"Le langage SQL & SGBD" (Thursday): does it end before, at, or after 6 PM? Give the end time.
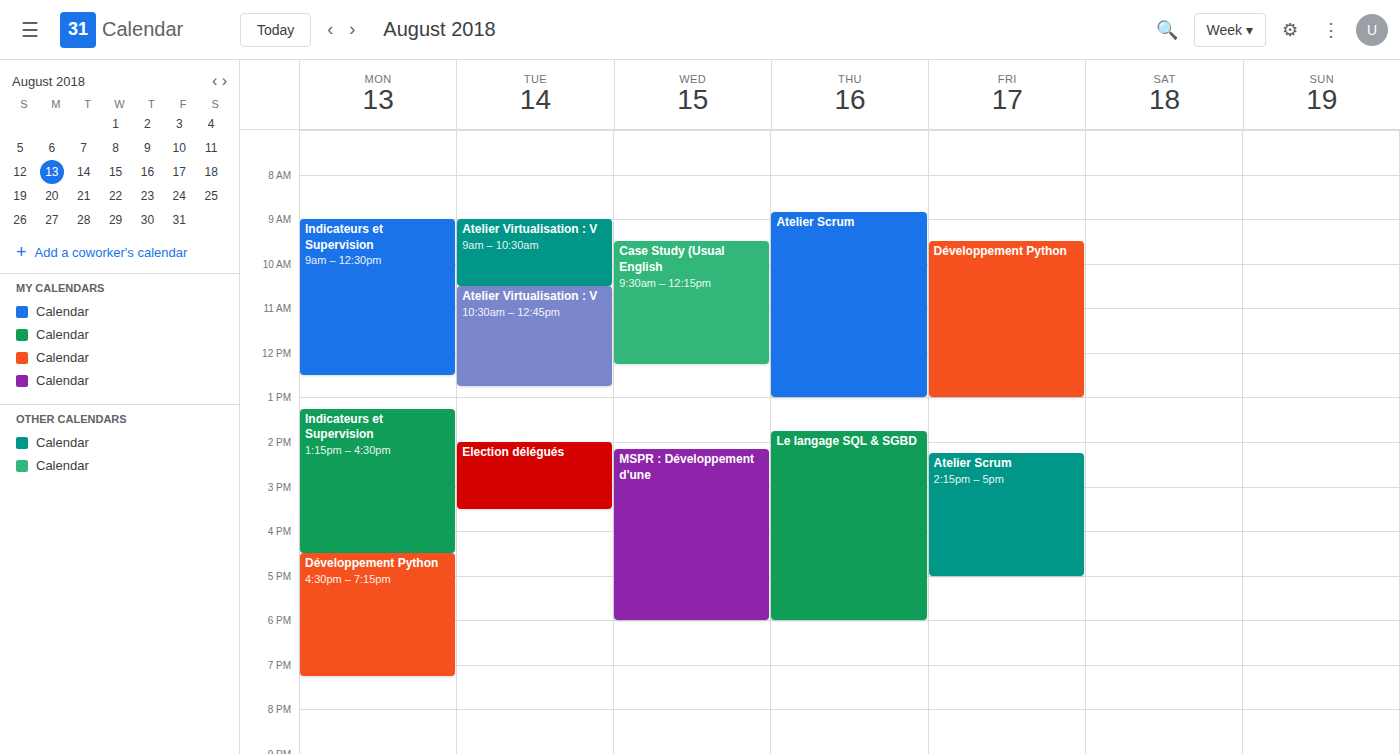
6:00 PM -- exactly at 6 PM, on the 6 PM line.